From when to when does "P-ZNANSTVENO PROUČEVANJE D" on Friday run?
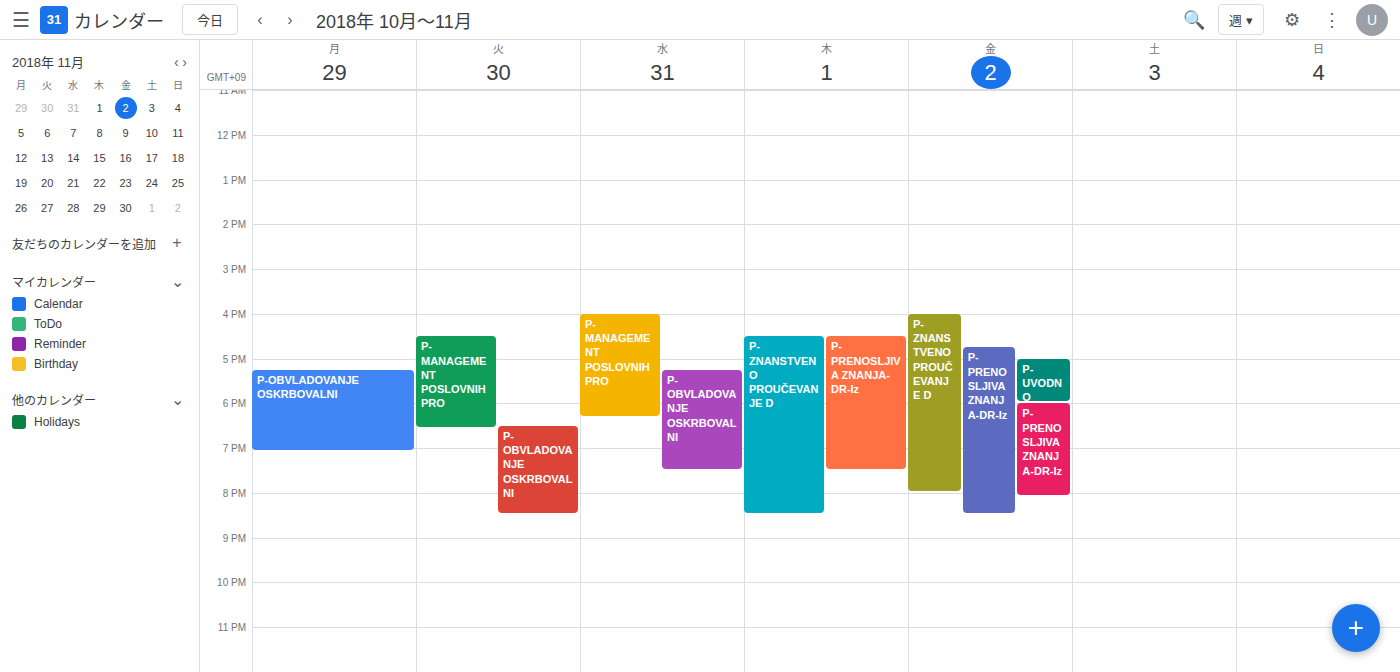
4:00 PM to 8:00 PM